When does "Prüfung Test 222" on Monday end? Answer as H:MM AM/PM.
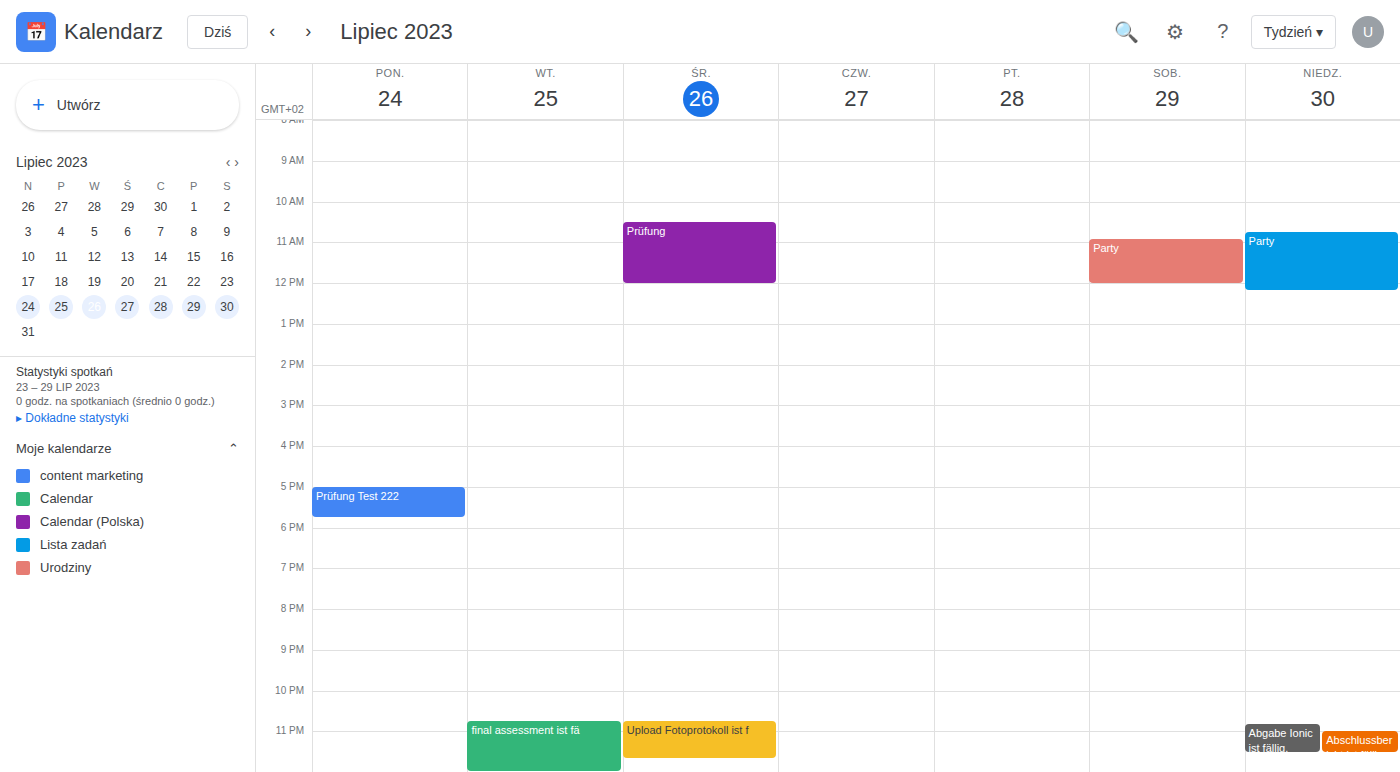
5:45 PM